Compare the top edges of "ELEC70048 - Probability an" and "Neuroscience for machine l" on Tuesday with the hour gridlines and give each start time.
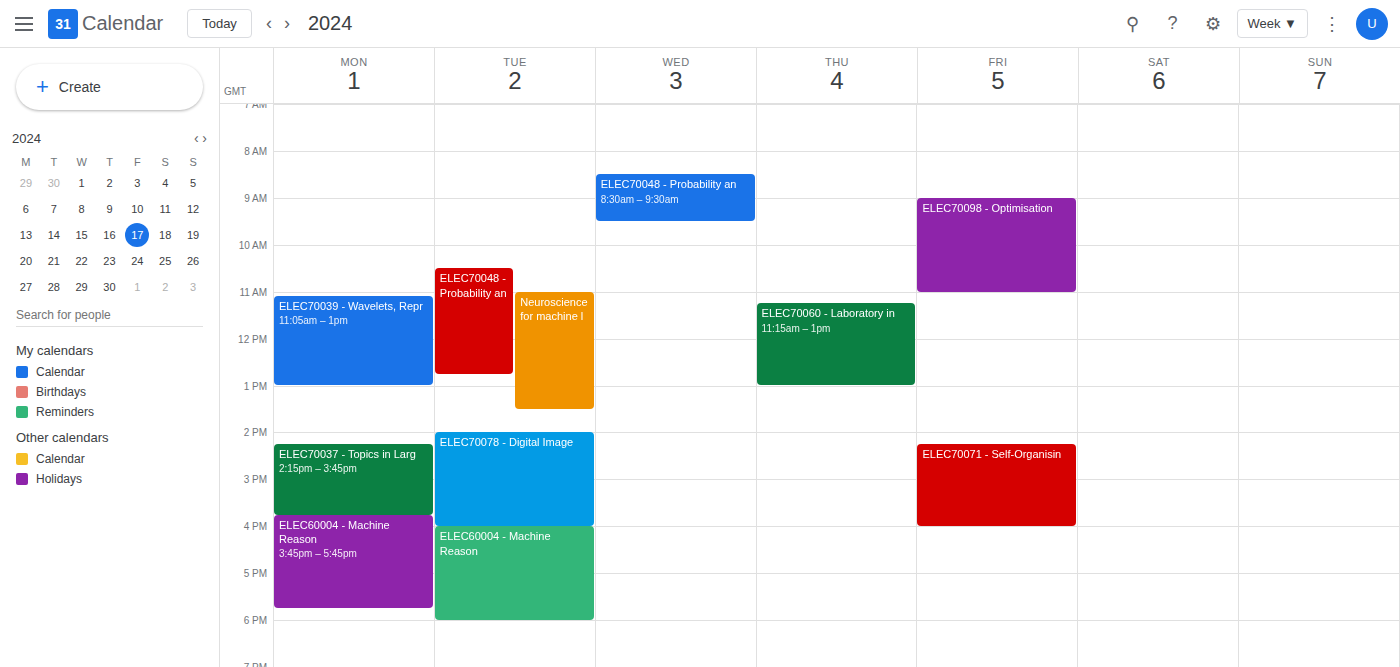
"ELEC70048 - Probability an": 10:30, halfway between the 10:00 and 11:00 lines. "Neuroscience for machine l": 11:00, exactly on the 11:00 line.